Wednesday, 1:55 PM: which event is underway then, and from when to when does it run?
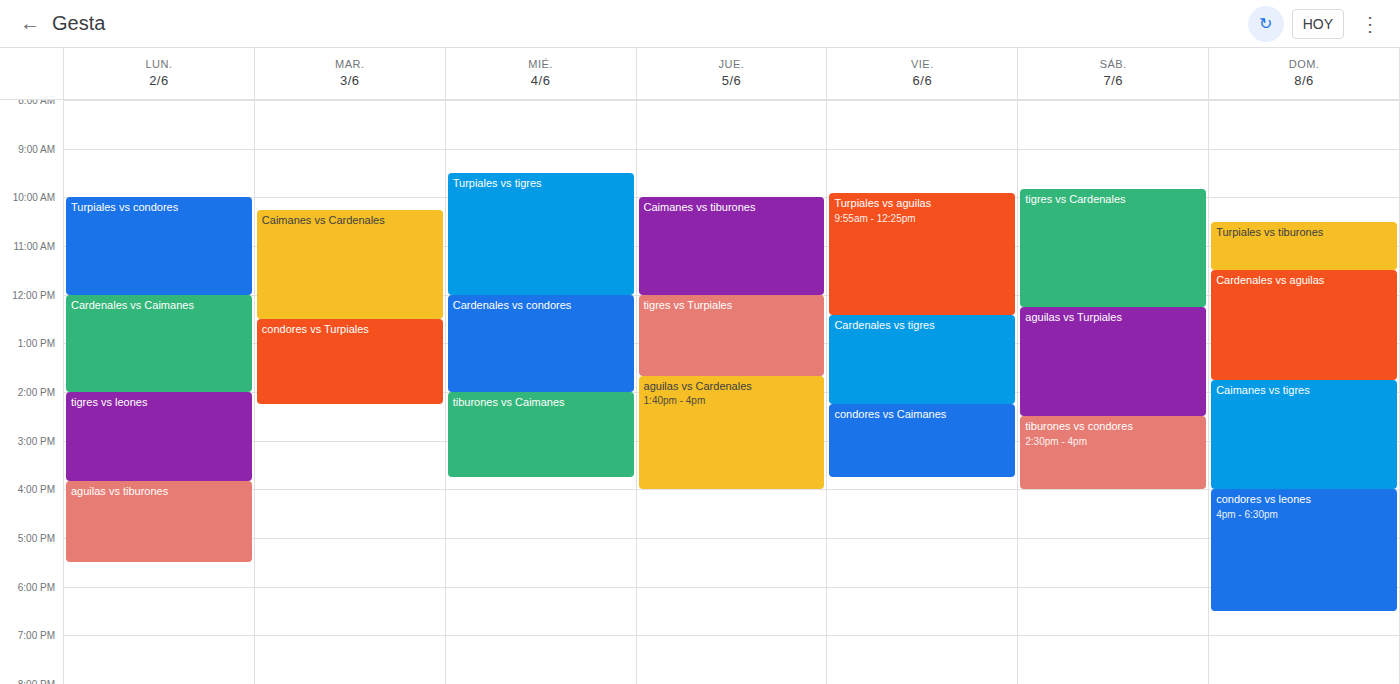
"Cardenales vs condores", 12:00 PM to 2:00 PM